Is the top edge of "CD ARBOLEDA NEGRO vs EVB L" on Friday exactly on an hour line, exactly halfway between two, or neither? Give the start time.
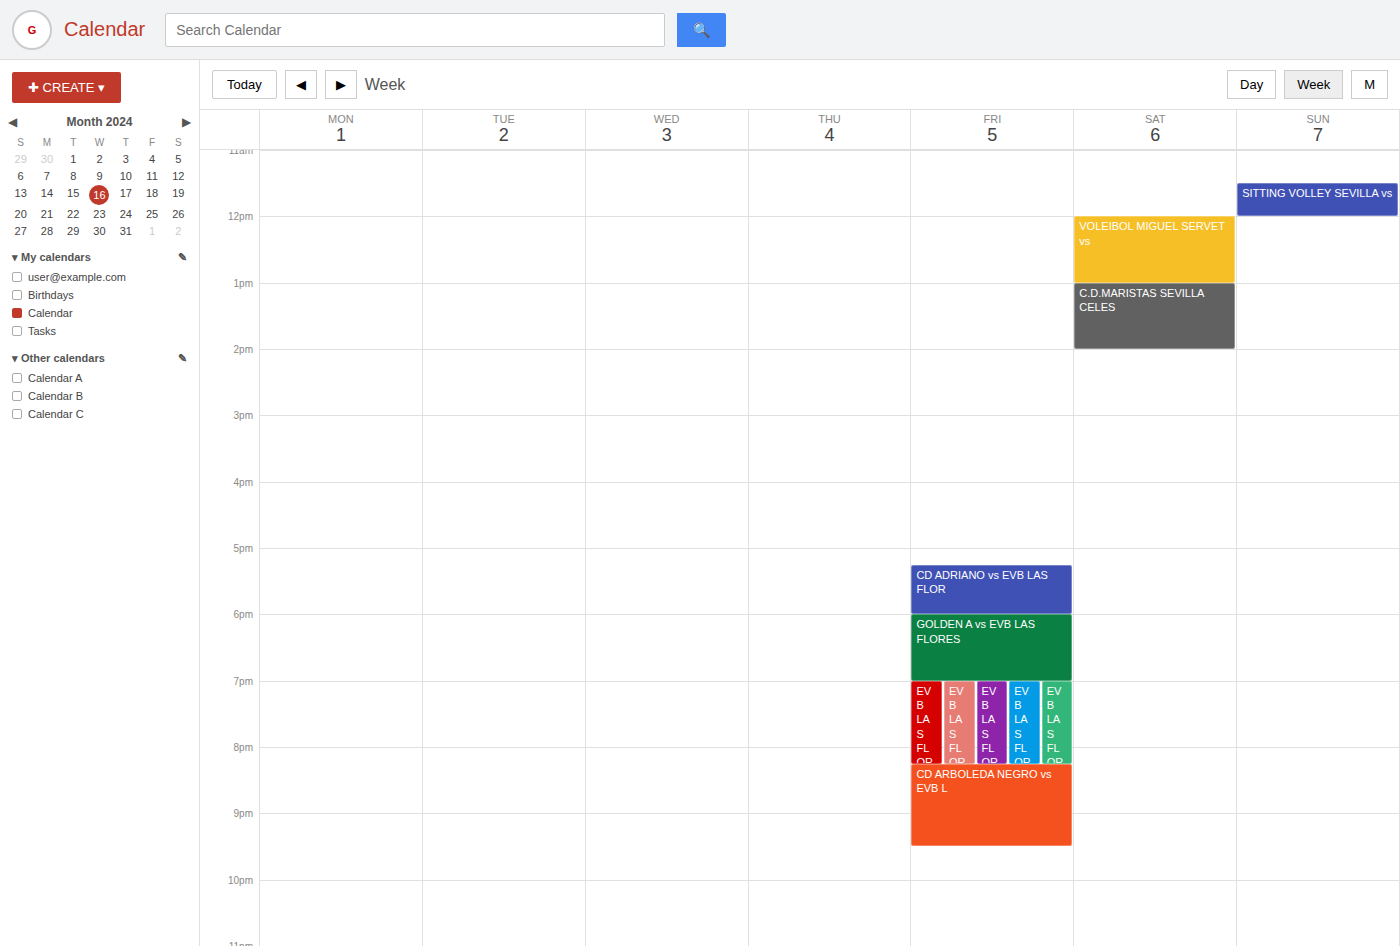
8:15 PM -- neither: a quarter of the way from the 8 PM line to the 9 PM line.